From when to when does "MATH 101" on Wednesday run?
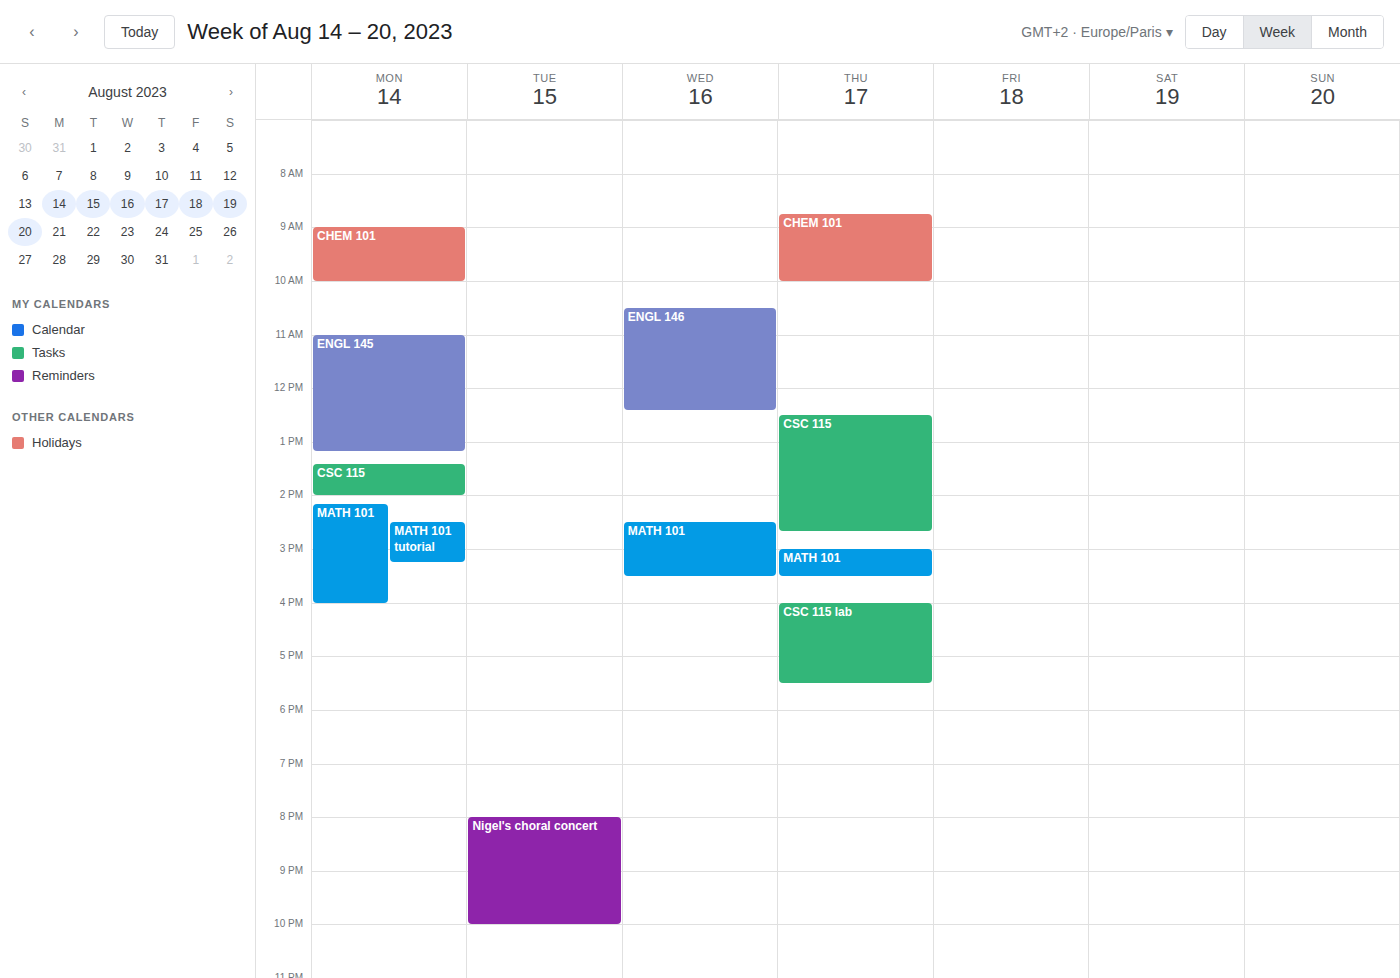
2:30 PM to 3:30 PM